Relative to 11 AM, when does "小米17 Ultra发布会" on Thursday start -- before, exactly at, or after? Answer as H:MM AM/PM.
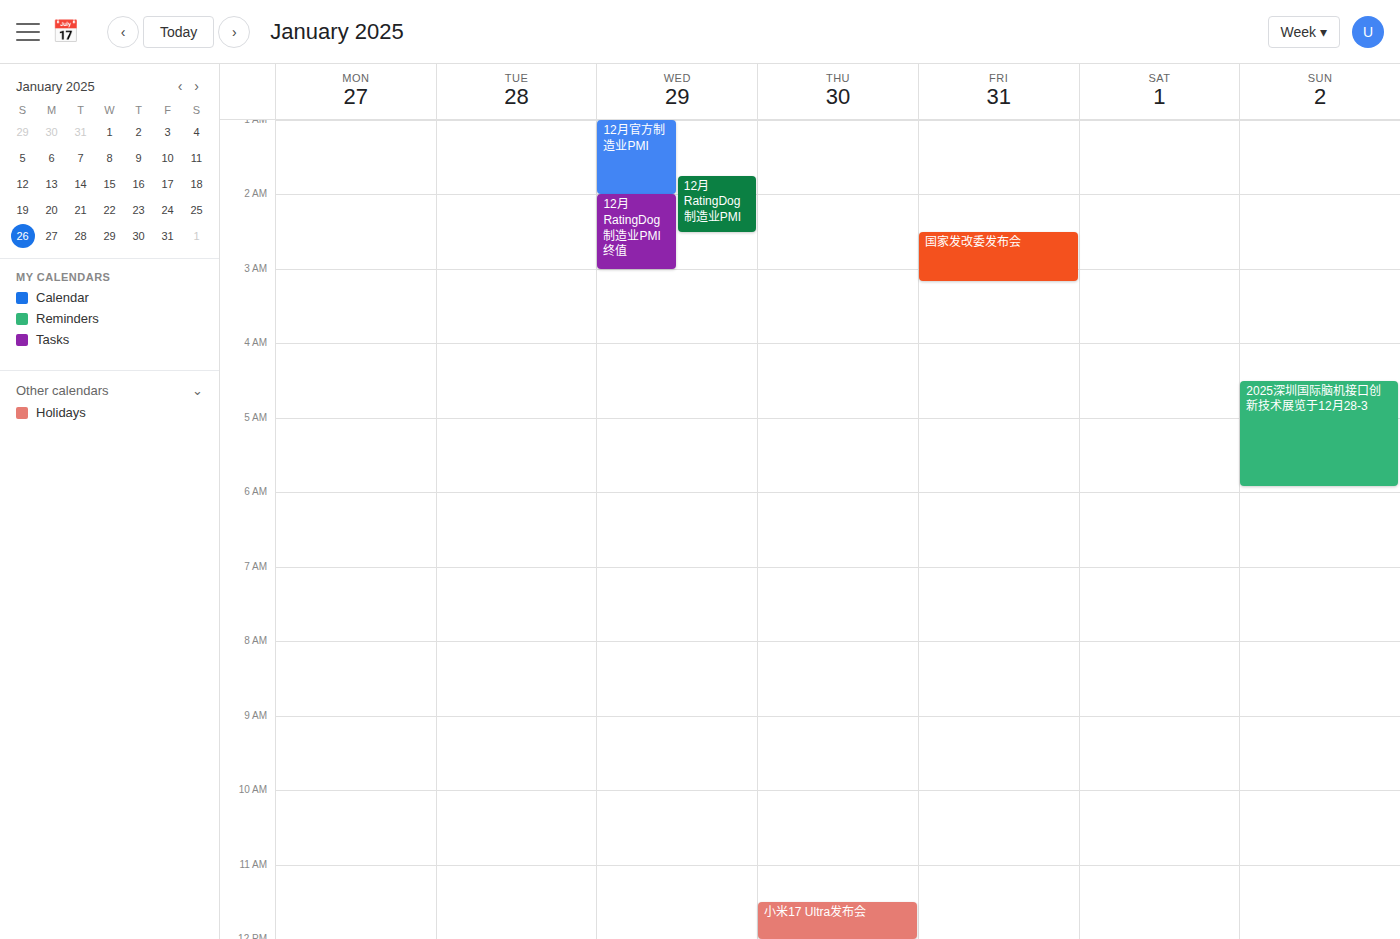
11:30 AM -- after 11 AM, 30 minutes below the 11 AM line.